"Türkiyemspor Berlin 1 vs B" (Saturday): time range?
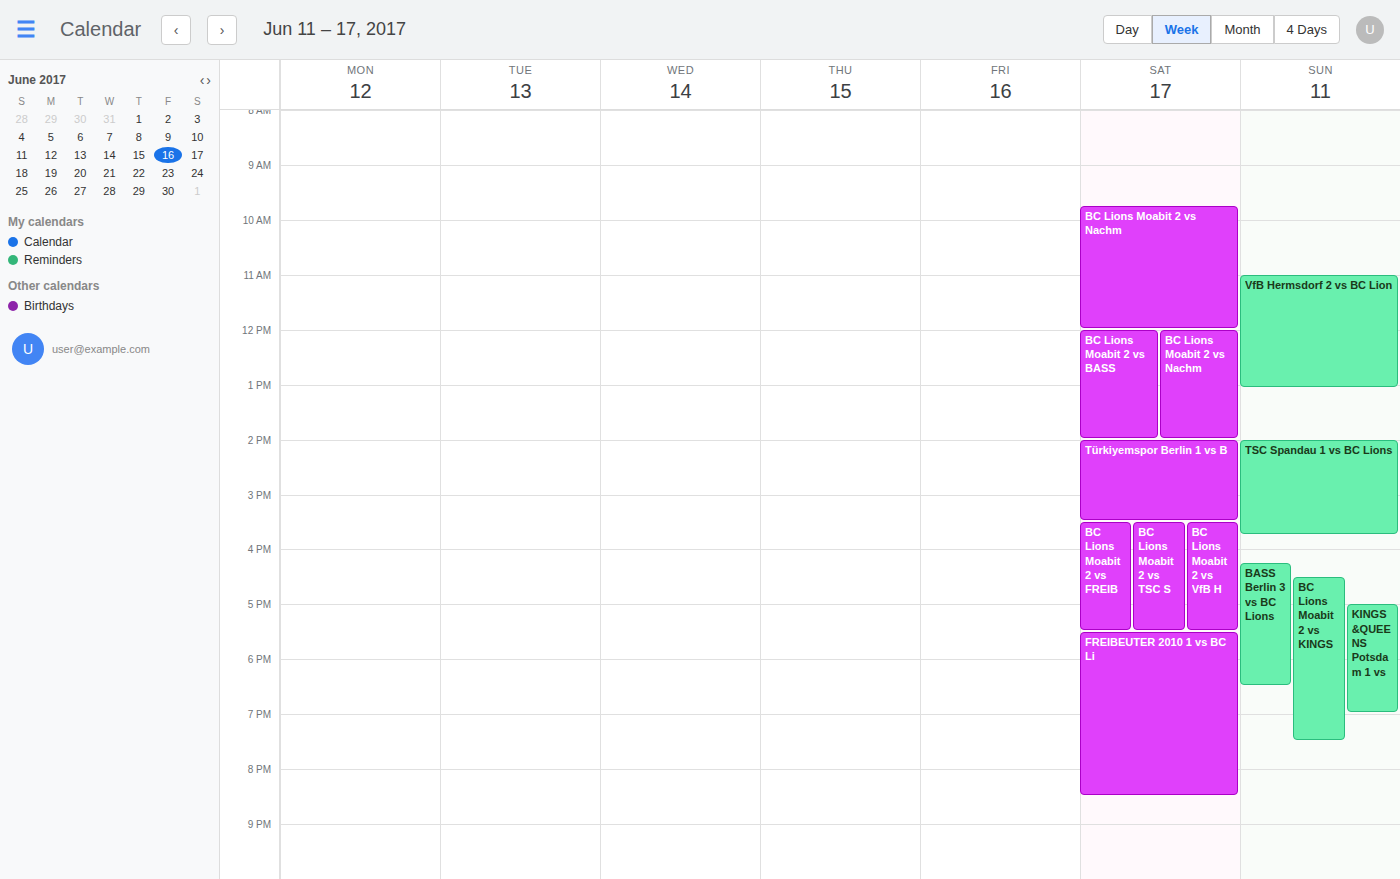
2:00 PM to 3:30 PM